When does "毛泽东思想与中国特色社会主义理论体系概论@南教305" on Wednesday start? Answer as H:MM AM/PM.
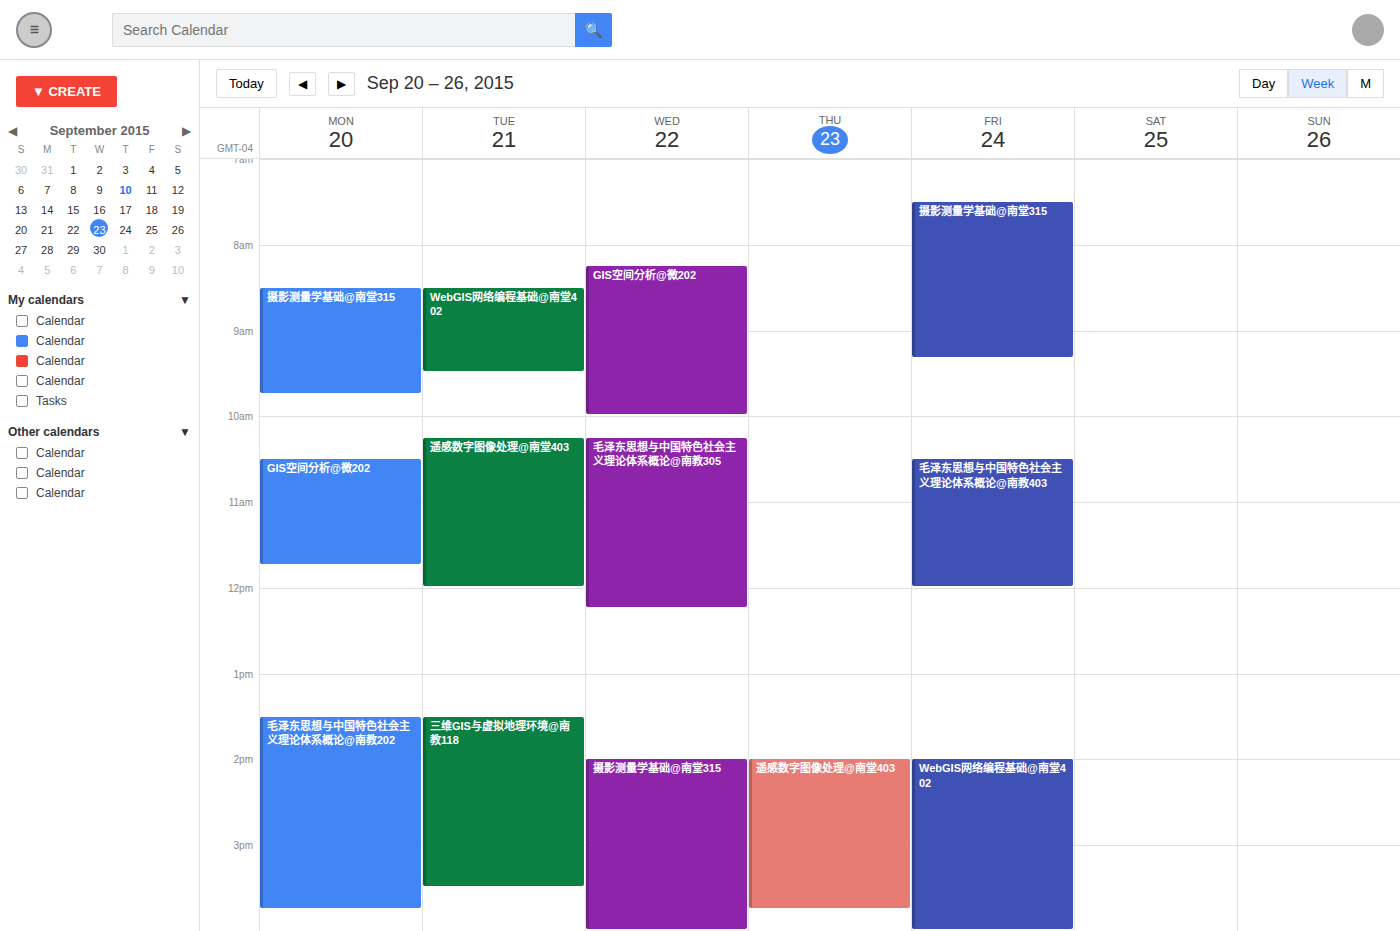
10:15 AM